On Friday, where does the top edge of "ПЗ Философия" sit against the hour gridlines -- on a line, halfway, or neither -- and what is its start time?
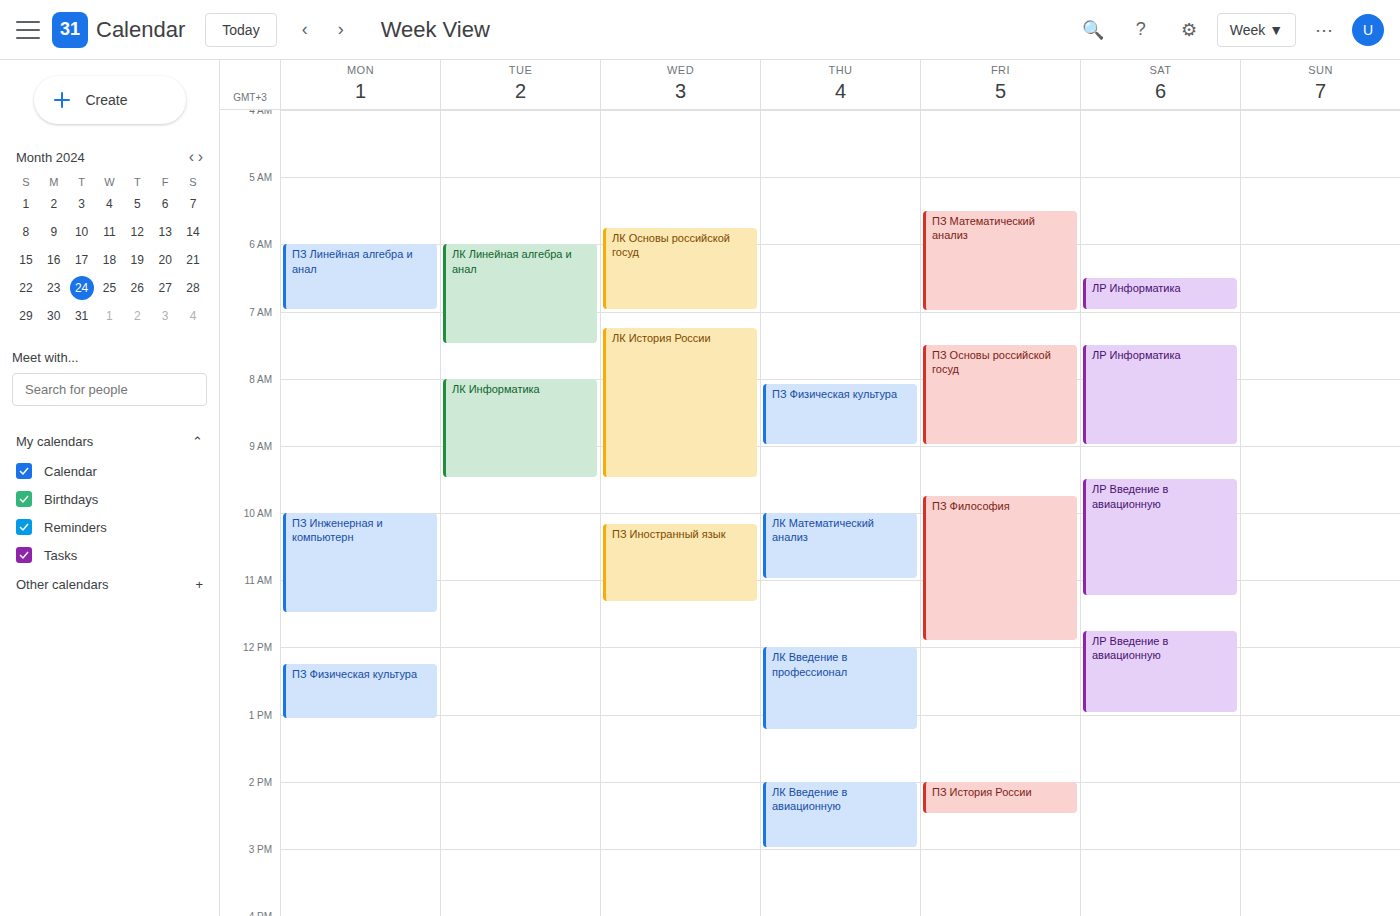
9:45 AM -- neither: three quarters of the way from the 9 AM line to the 10 AM line.